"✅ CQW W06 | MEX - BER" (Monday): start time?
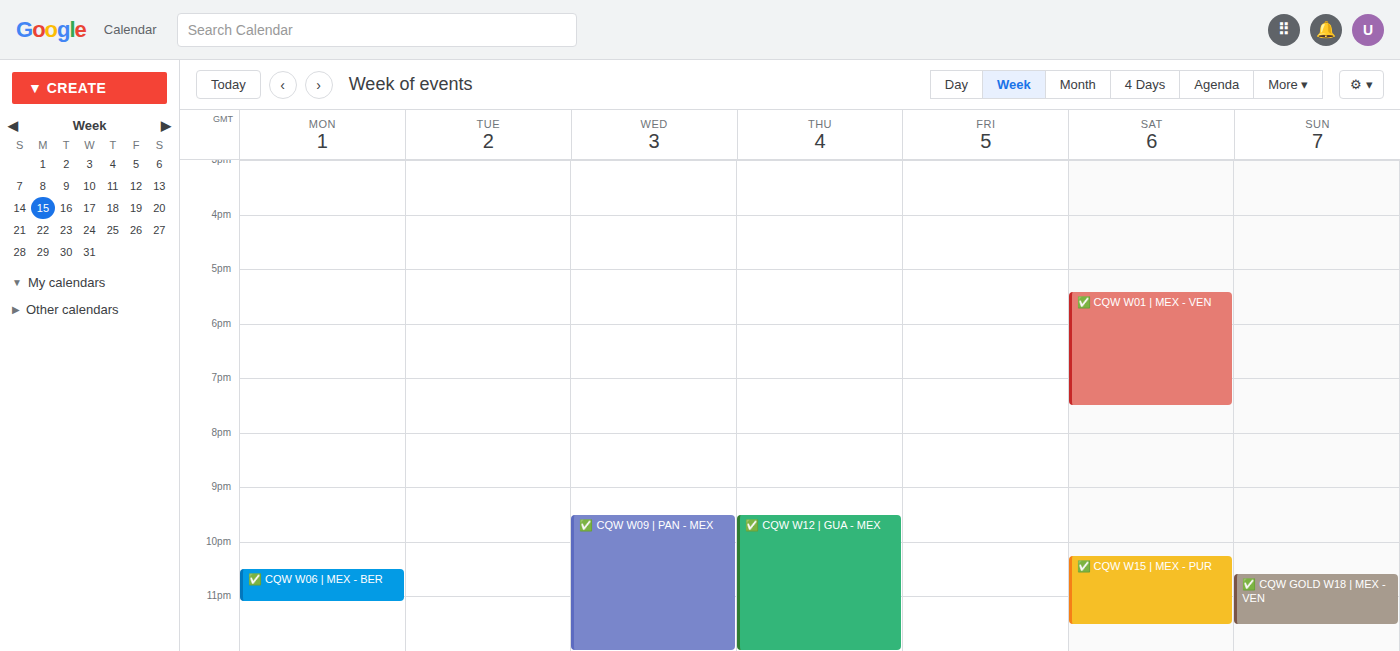
10:30 PM